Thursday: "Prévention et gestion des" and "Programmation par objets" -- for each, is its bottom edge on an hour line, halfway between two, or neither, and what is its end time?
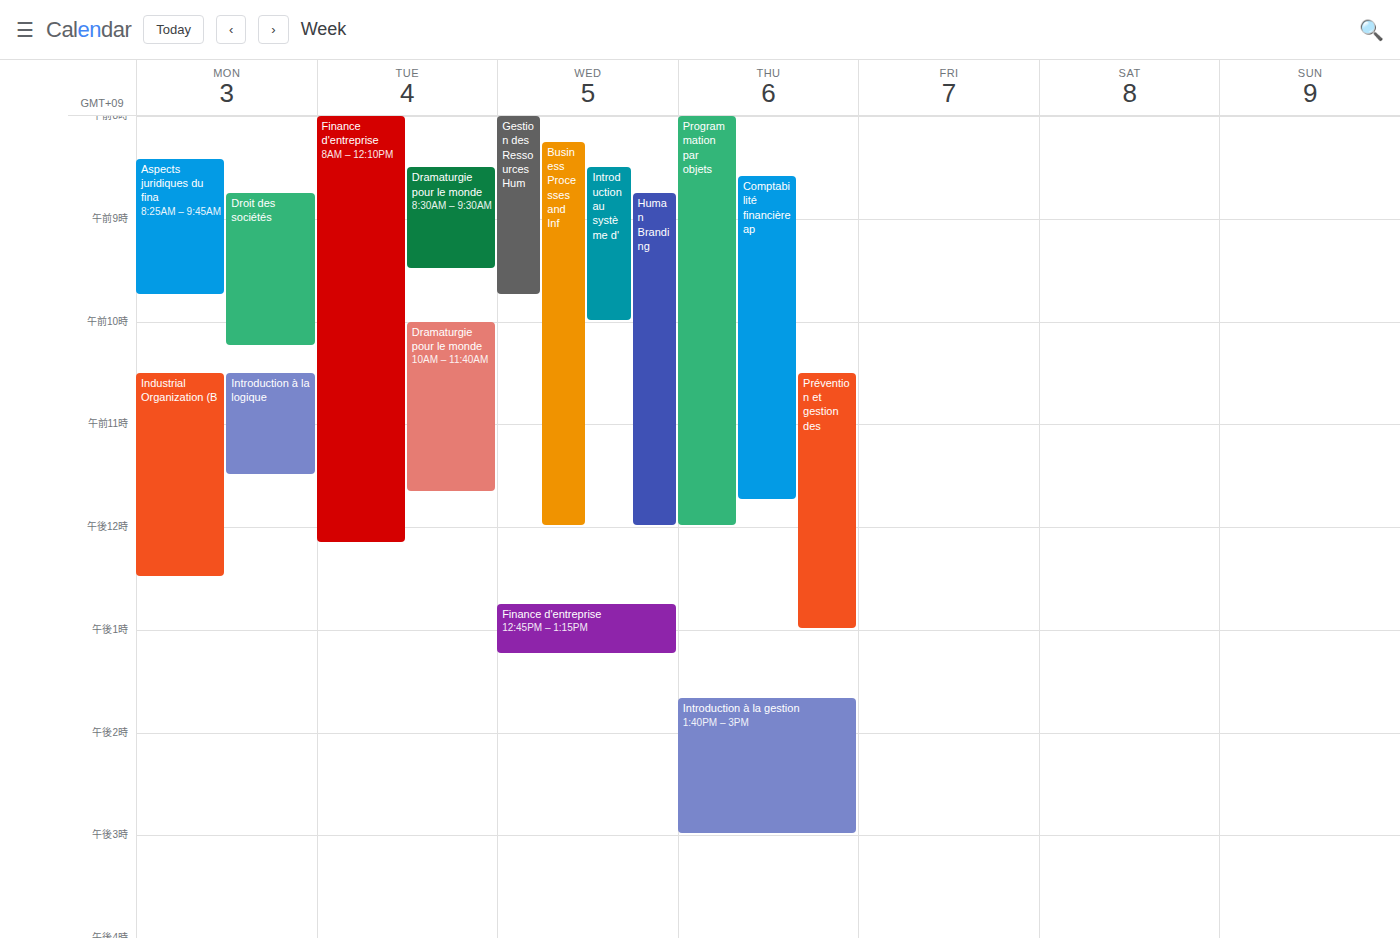
"Prévention et gestion des": 1:00 PM, exactly on the 1 PM line. "Programmation par objets": 12:00 PM, exactly on the 12 PM line.